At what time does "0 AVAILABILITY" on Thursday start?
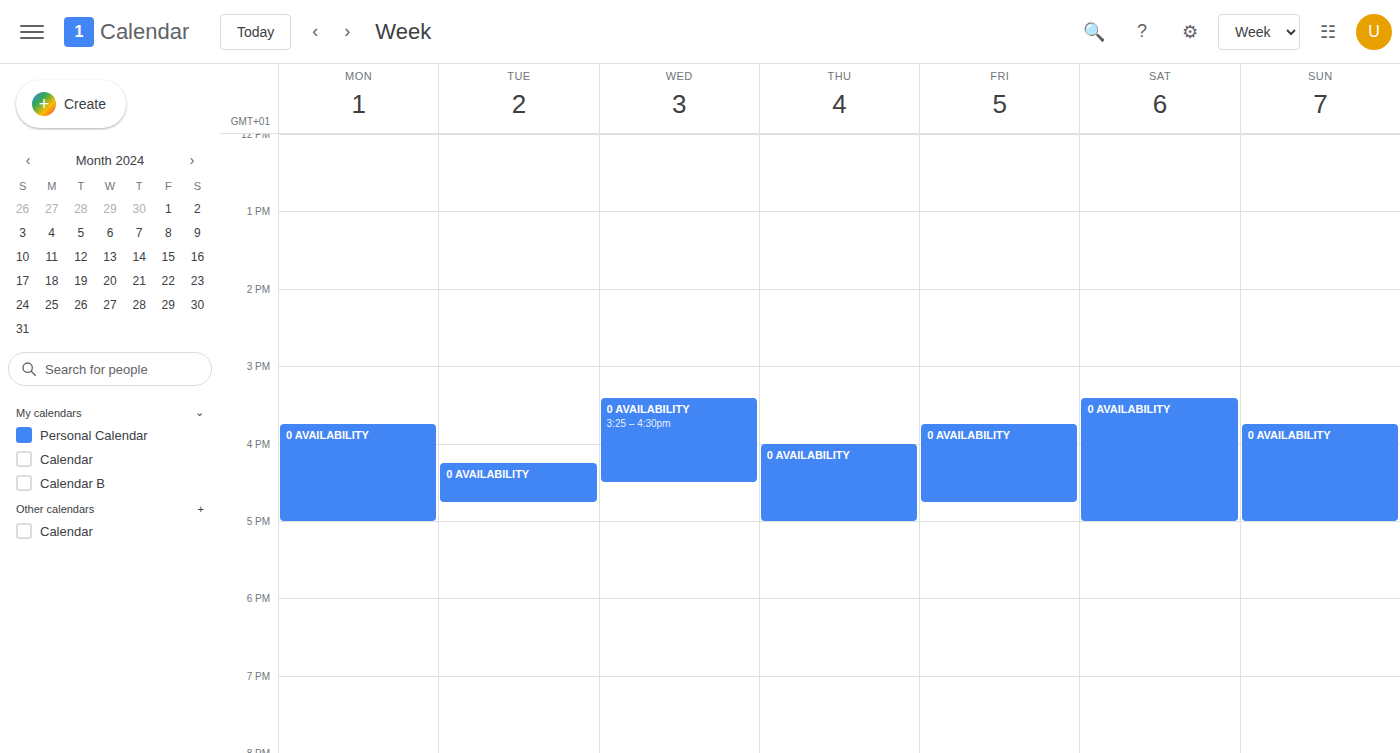
4:00 PM